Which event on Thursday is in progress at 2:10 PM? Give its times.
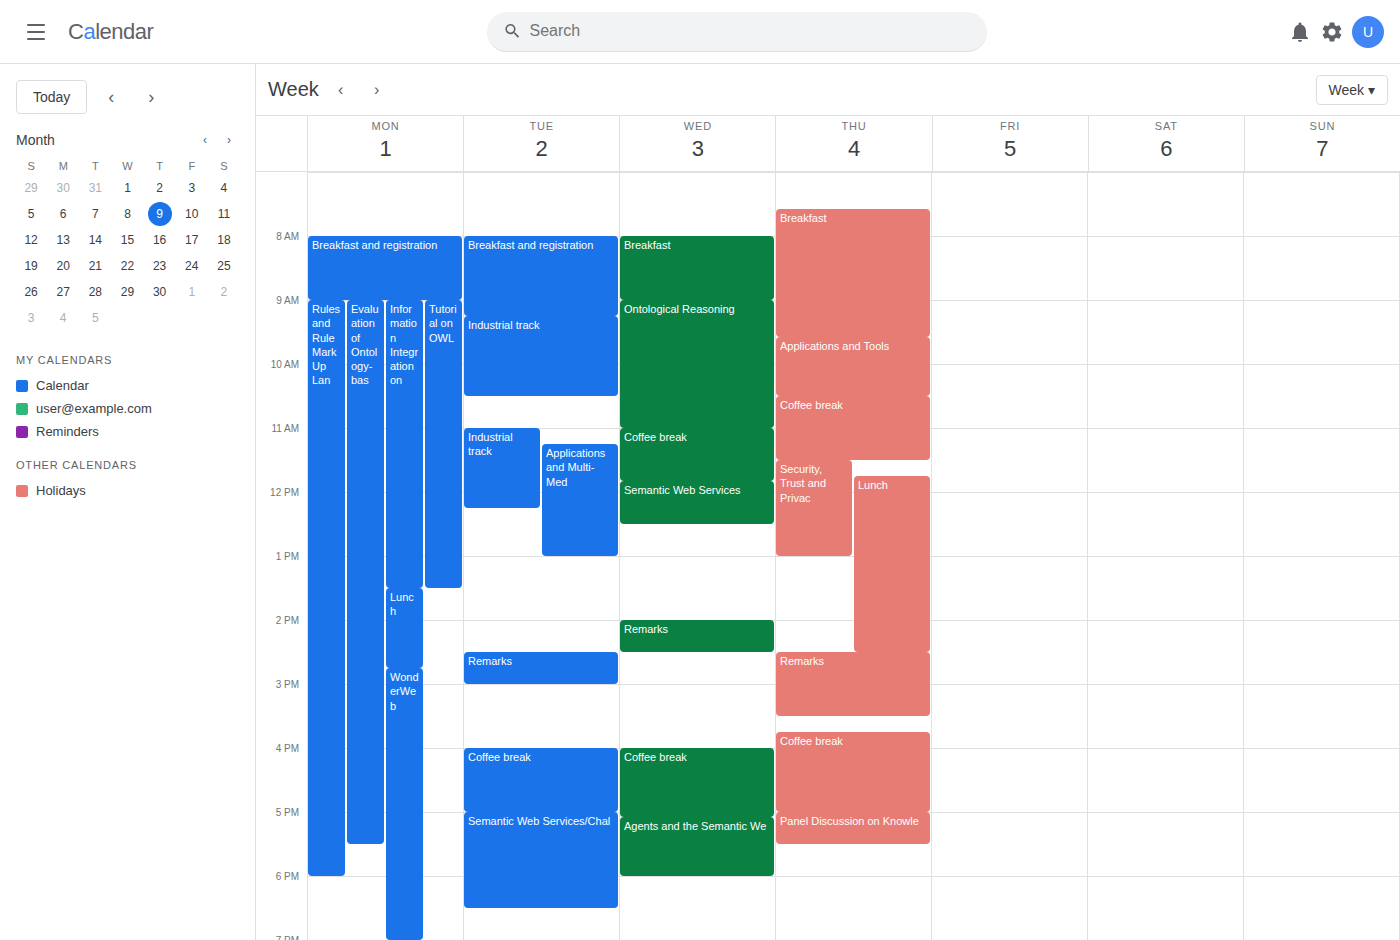
"Lunch", 11:45 AM to 2:30 PM